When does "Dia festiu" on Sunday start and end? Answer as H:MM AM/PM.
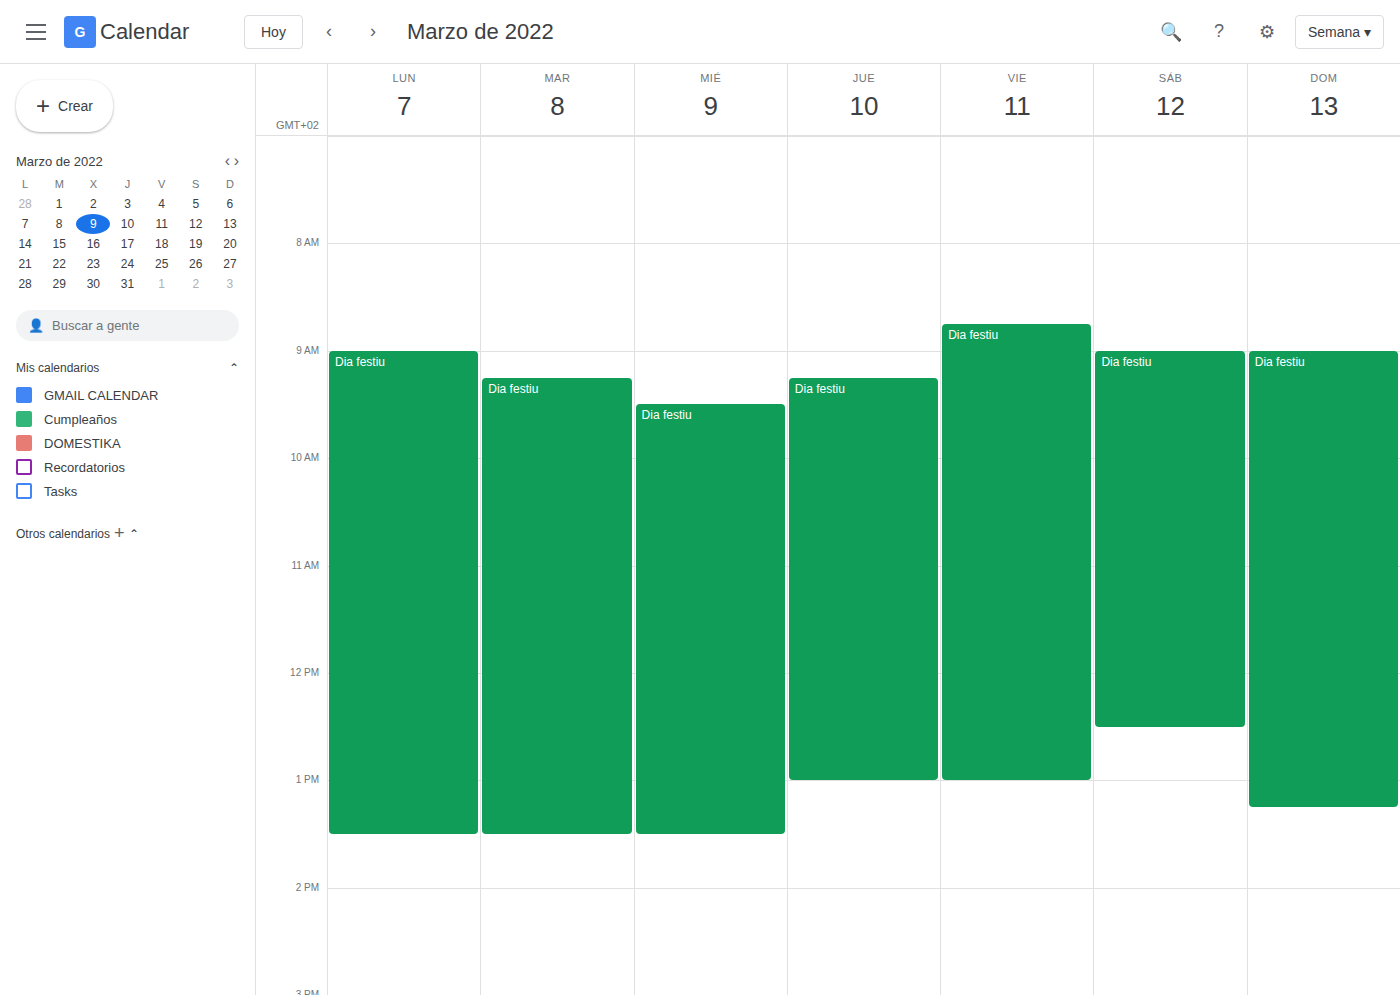
9:00 AM to 1:15 PM